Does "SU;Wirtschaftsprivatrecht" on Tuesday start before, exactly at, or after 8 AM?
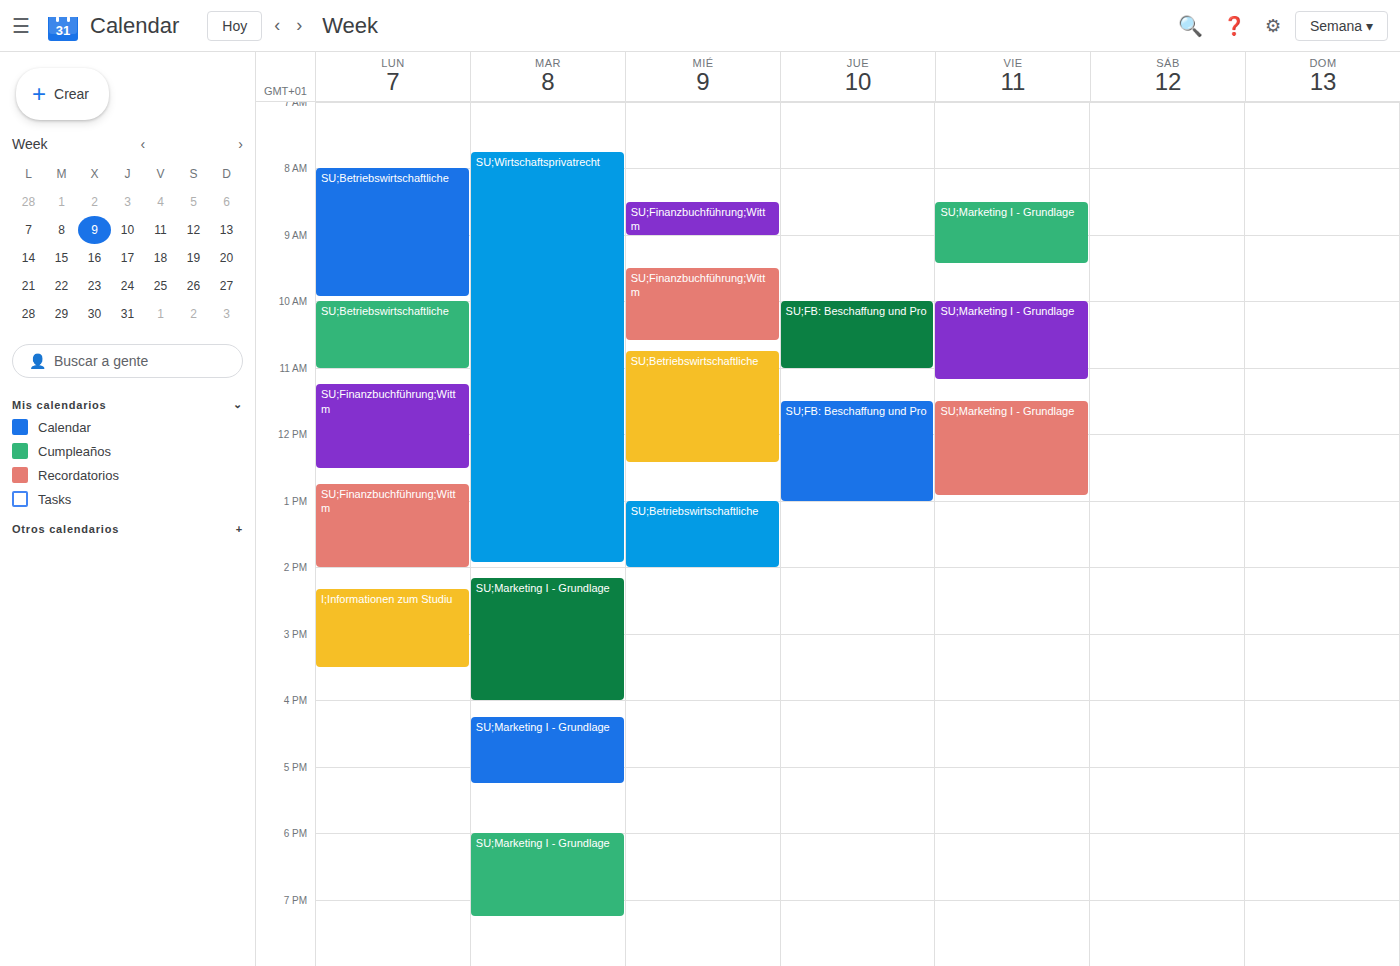
7:45 AM -- before 8 AM, 15 minutes above the 8 AM line.